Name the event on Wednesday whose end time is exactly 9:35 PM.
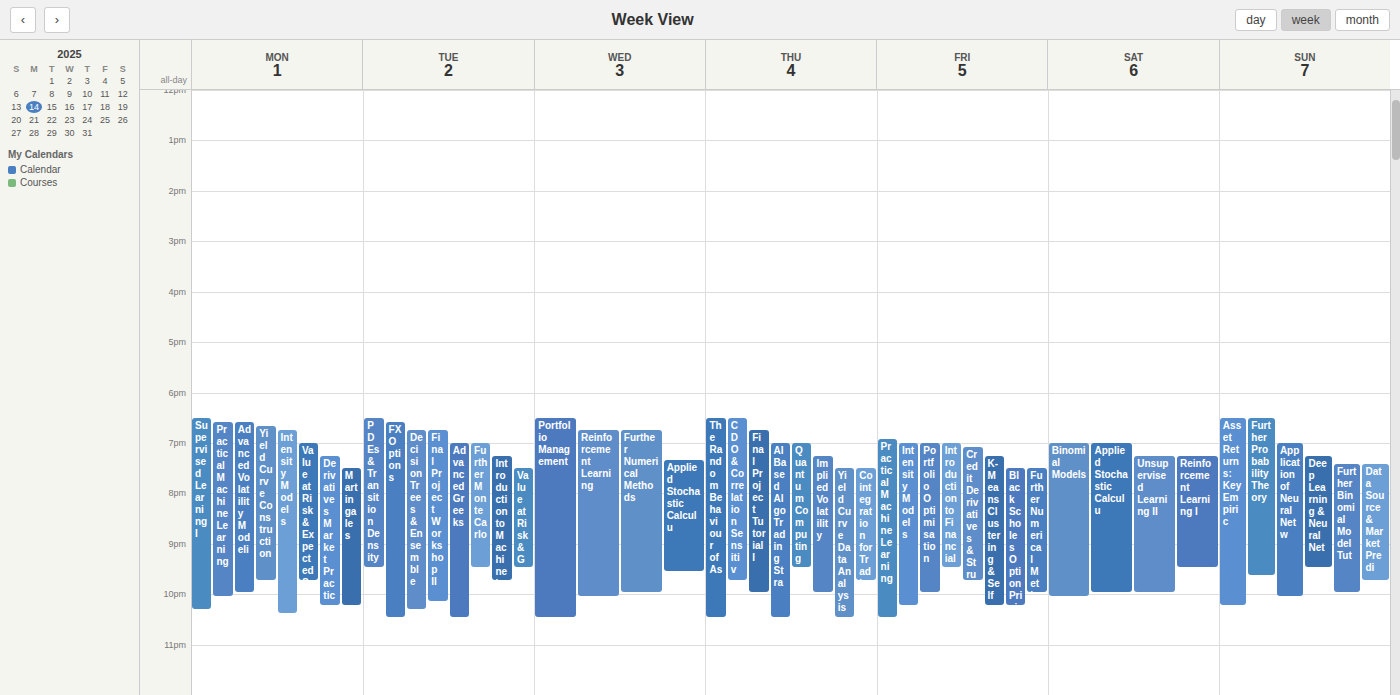
"Applied Stochastic Calculu"